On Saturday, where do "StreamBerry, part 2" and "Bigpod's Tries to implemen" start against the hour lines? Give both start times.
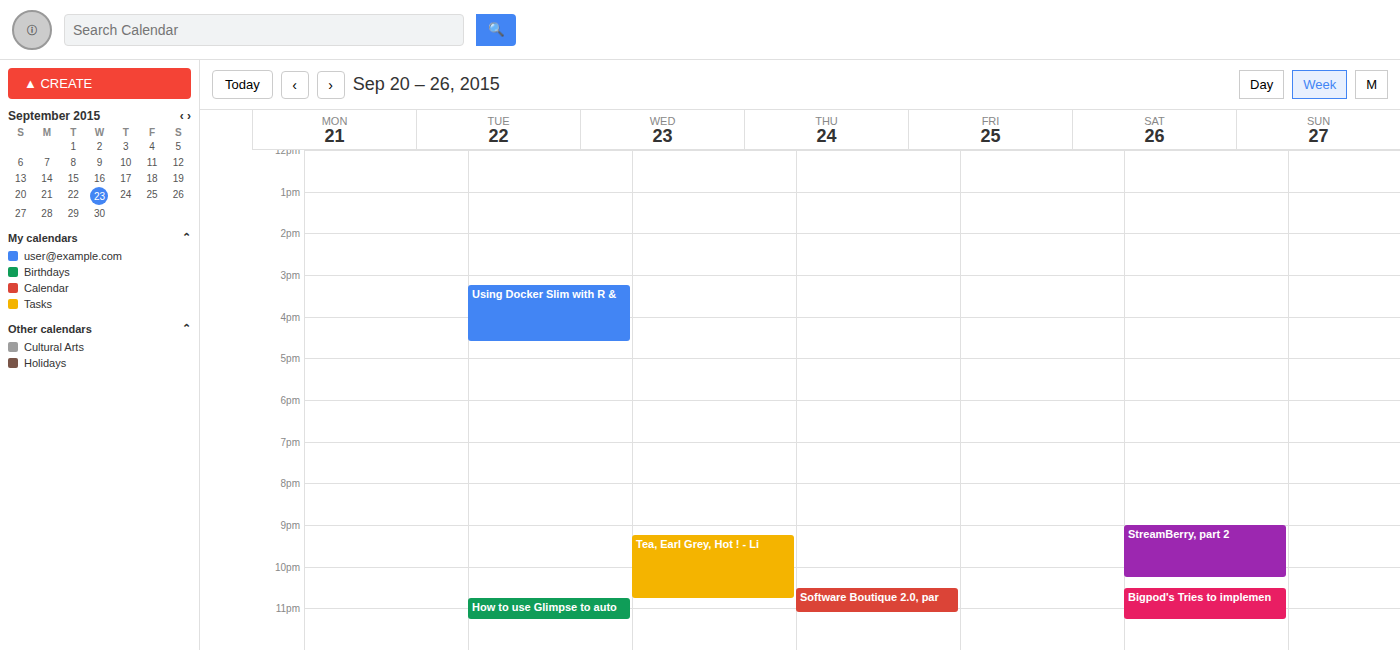
"StreamBerry, part 2": 9:00 PM, exactly on the 9 PM line. "Bigpod's Tries to implemen": 10:30 PM, halfway between the 10 PM and 11 PM lines.